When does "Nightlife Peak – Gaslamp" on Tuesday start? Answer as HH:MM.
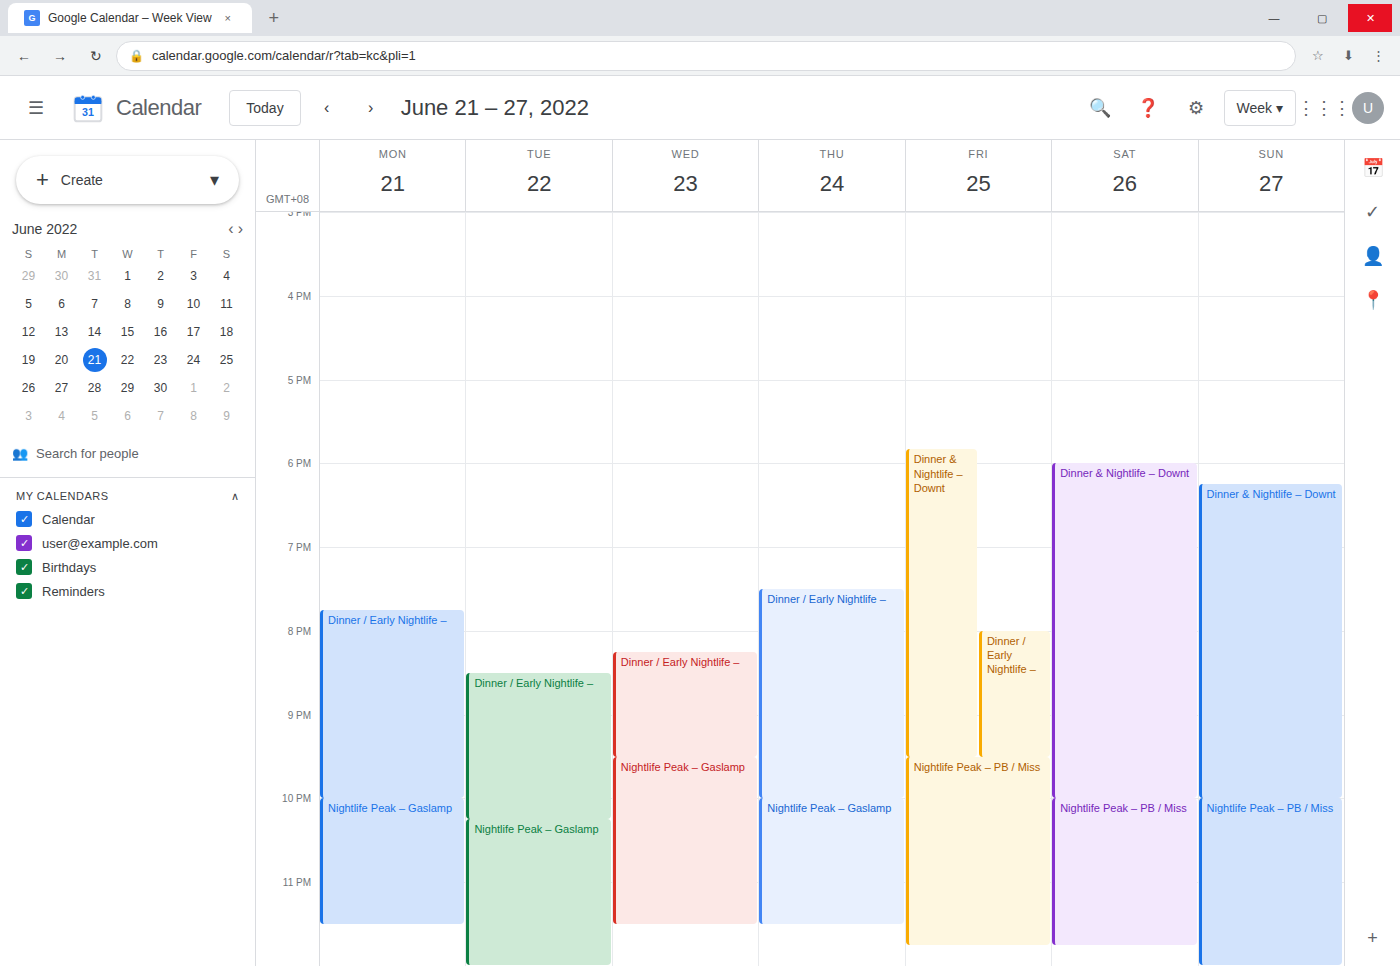
22:15